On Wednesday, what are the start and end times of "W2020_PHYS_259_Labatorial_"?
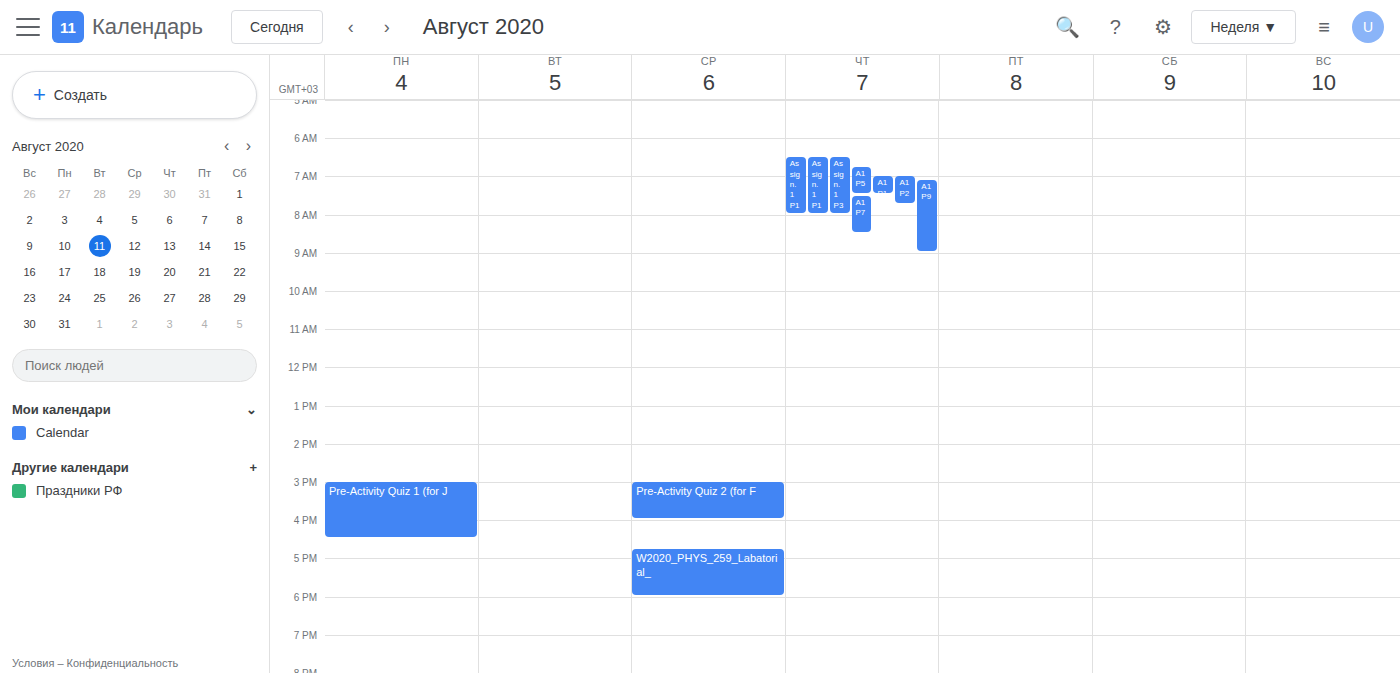
4:45 PM to 6:00 PM